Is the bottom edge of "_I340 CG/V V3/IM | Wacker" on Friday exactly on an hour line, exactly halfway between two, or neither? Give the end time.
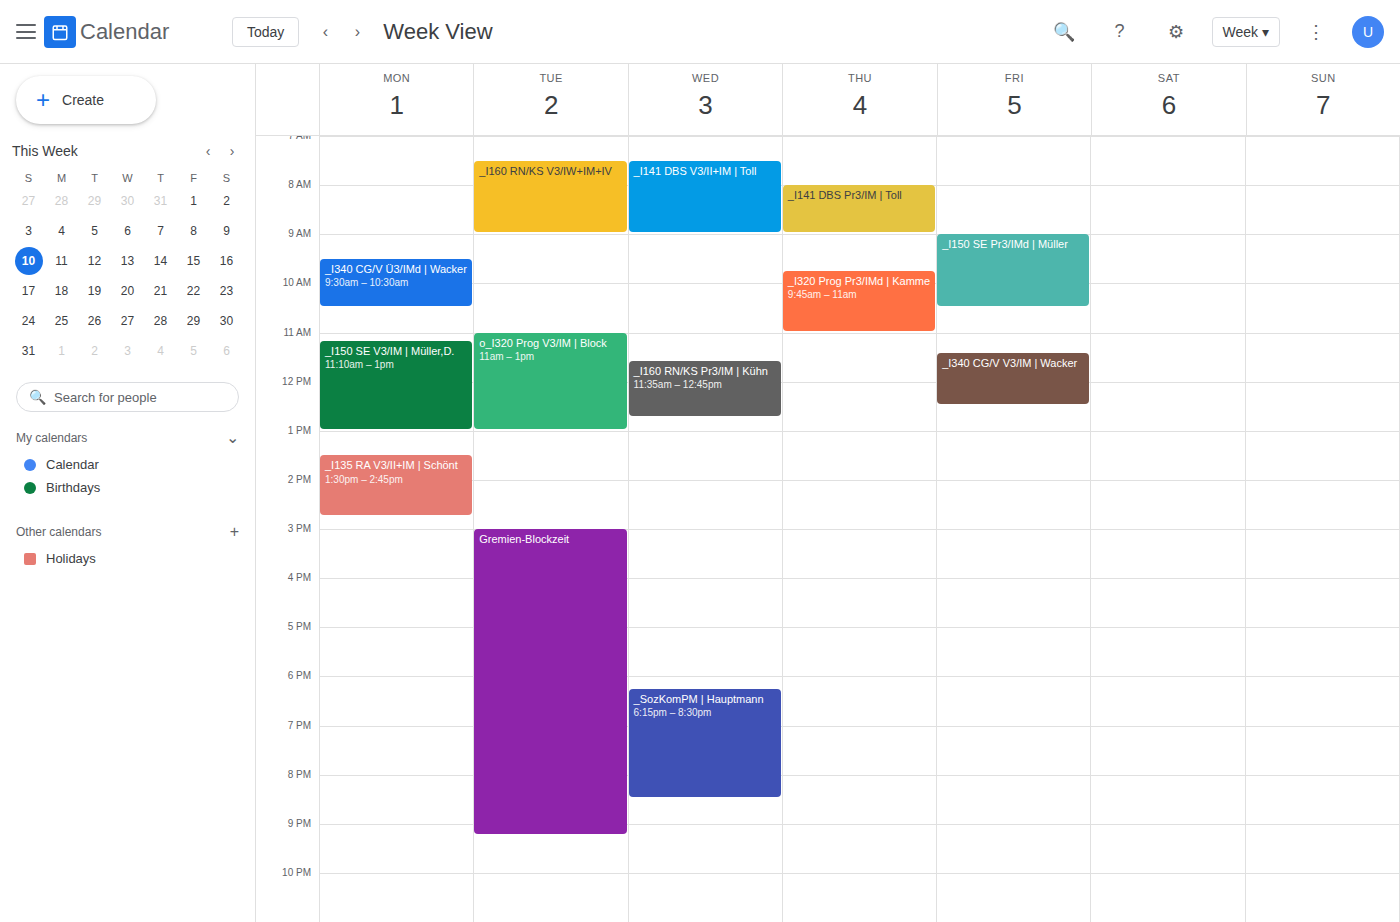
12:30 PM -- halfway between the 12 PM and 1 PM lines.